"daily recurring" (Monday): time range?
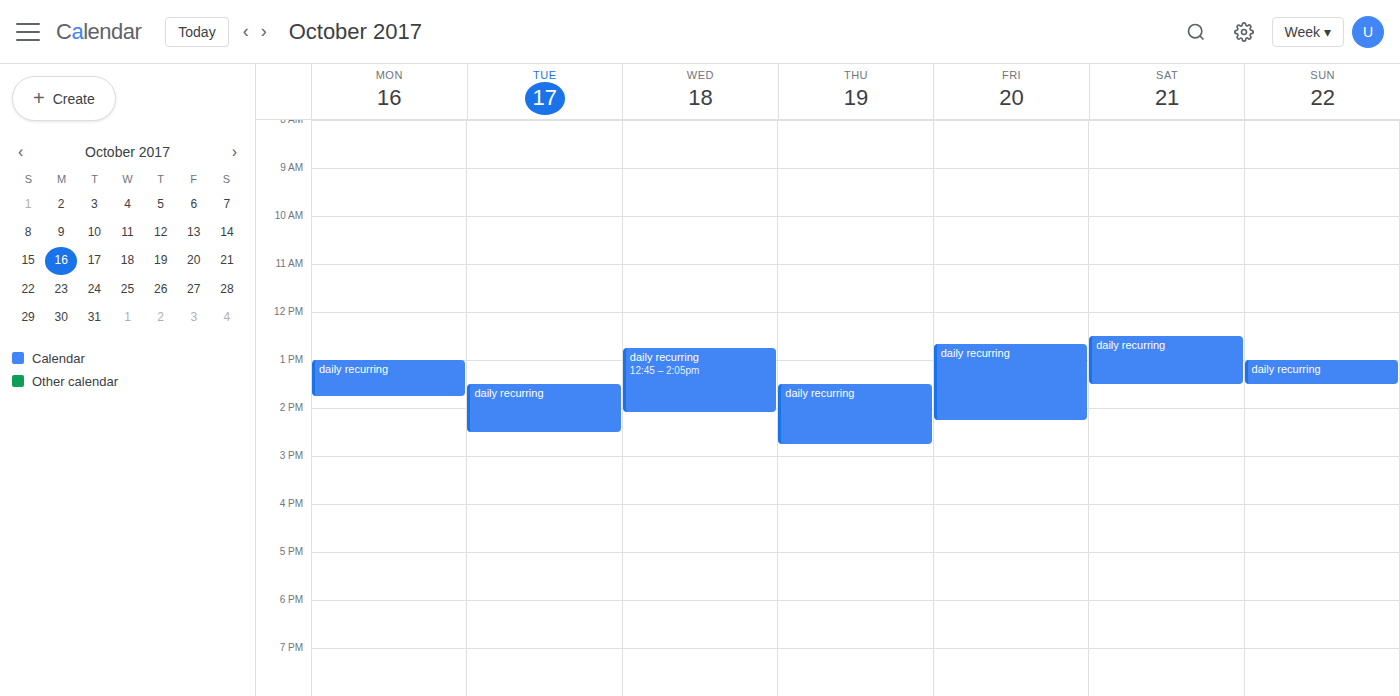
1:00 PM to 1:45 PM